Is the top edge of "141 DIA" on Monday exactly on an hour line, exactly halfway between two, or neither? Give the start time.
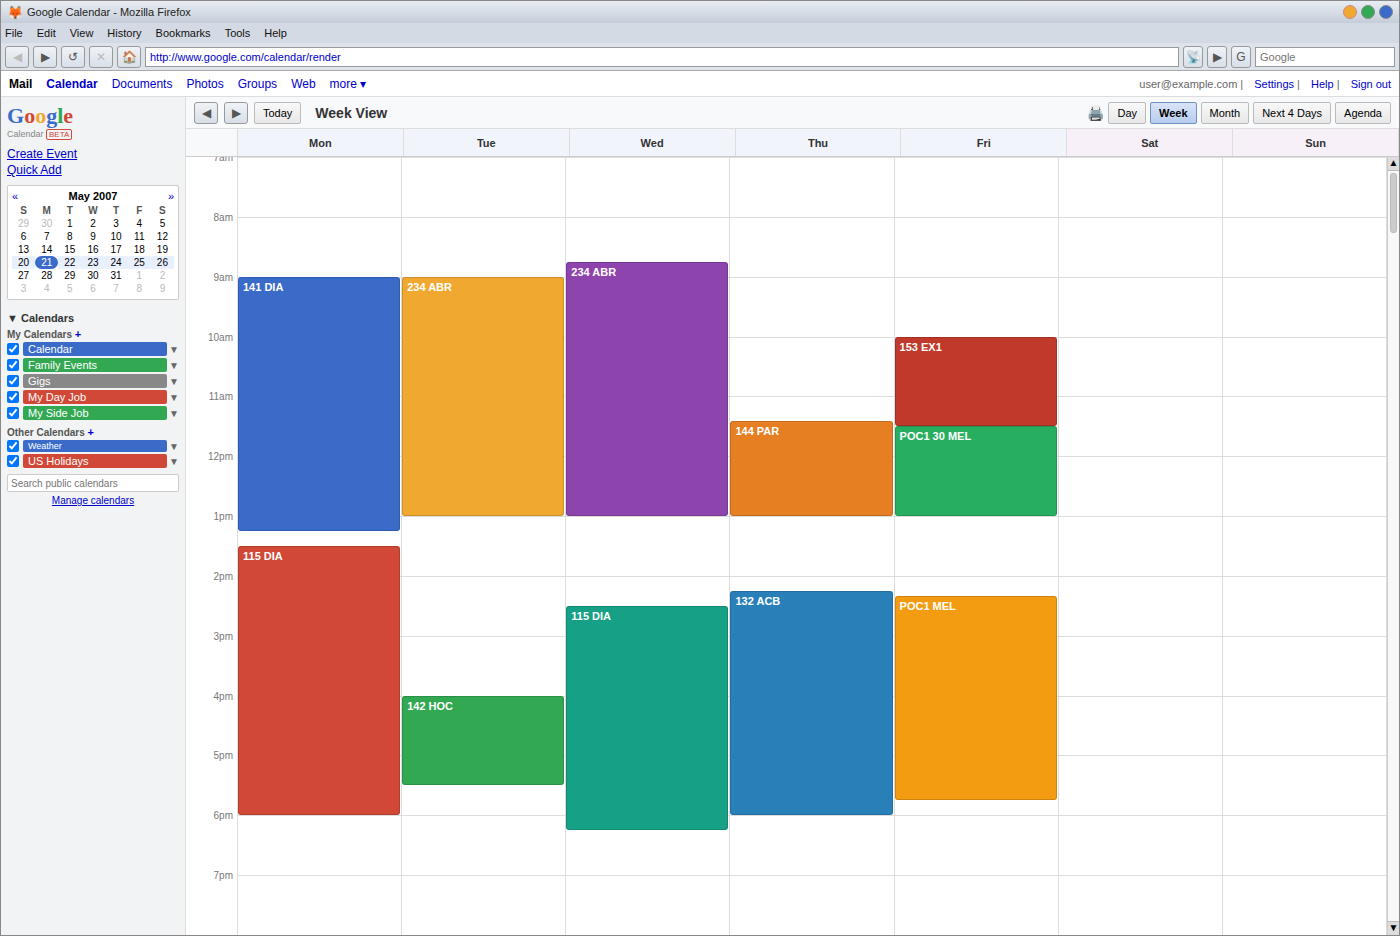
9:00 AM -- exactly on the 9 AM line.